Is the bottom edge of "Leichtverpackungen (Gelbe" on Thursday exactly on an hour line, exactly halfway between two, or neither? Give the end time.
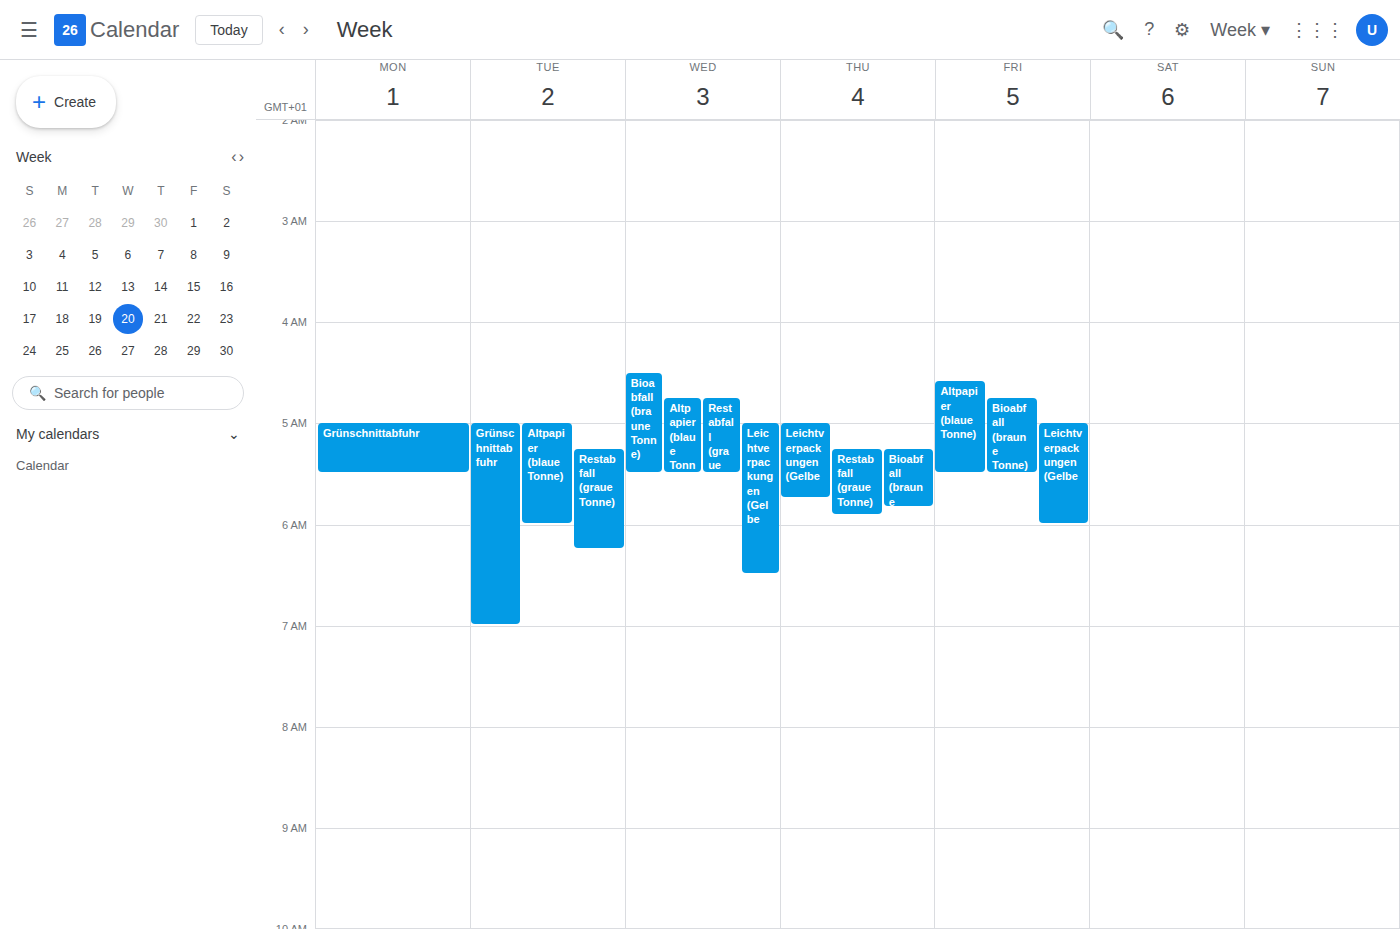
5:45 AM -- neither: three quarters of the way from the 5 AM line to the 6 AM line.